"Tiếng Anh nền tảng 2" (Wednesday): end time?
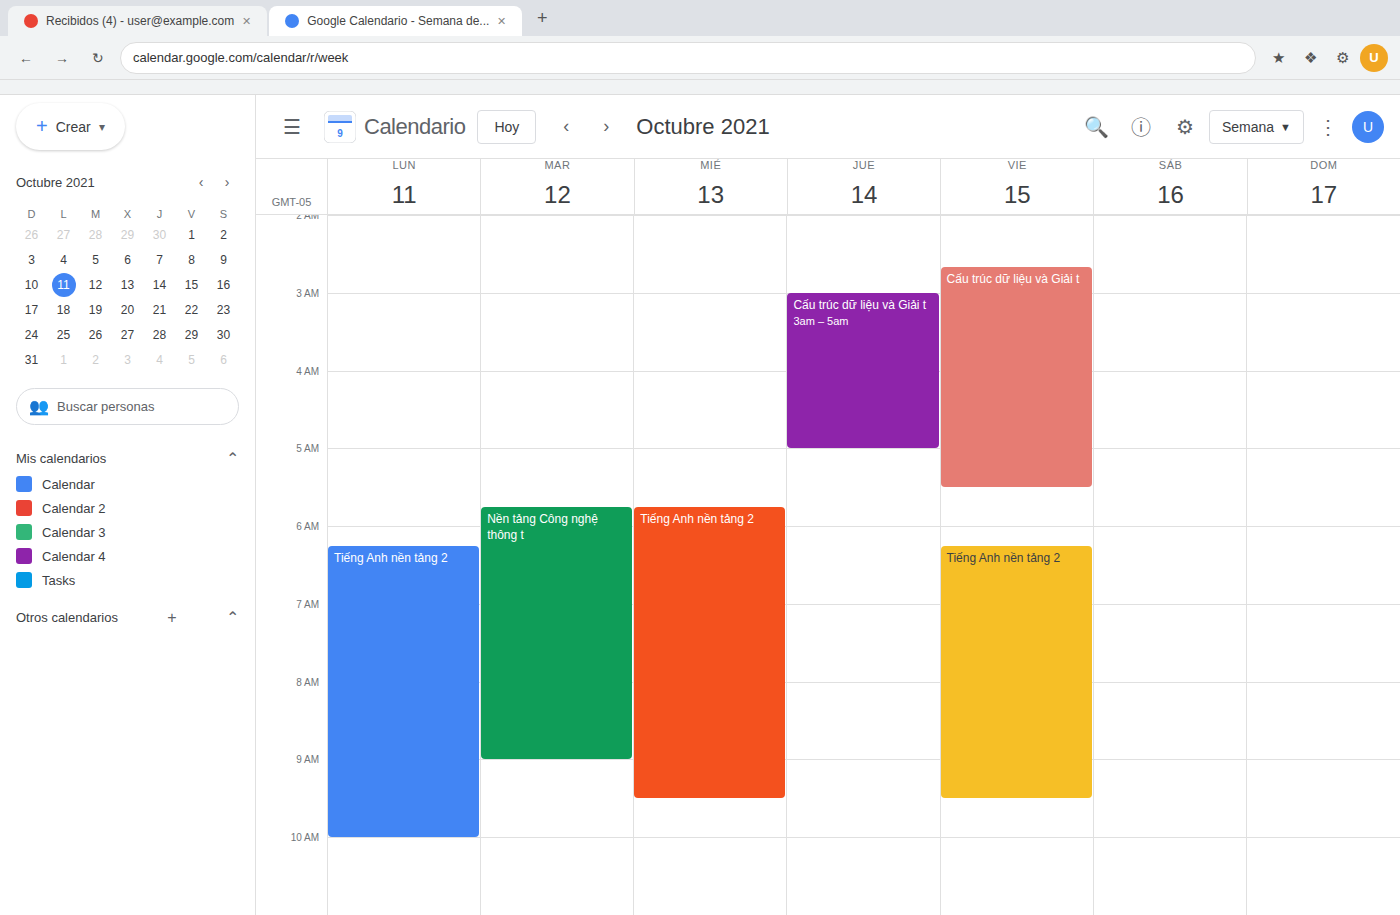
9:30 AM